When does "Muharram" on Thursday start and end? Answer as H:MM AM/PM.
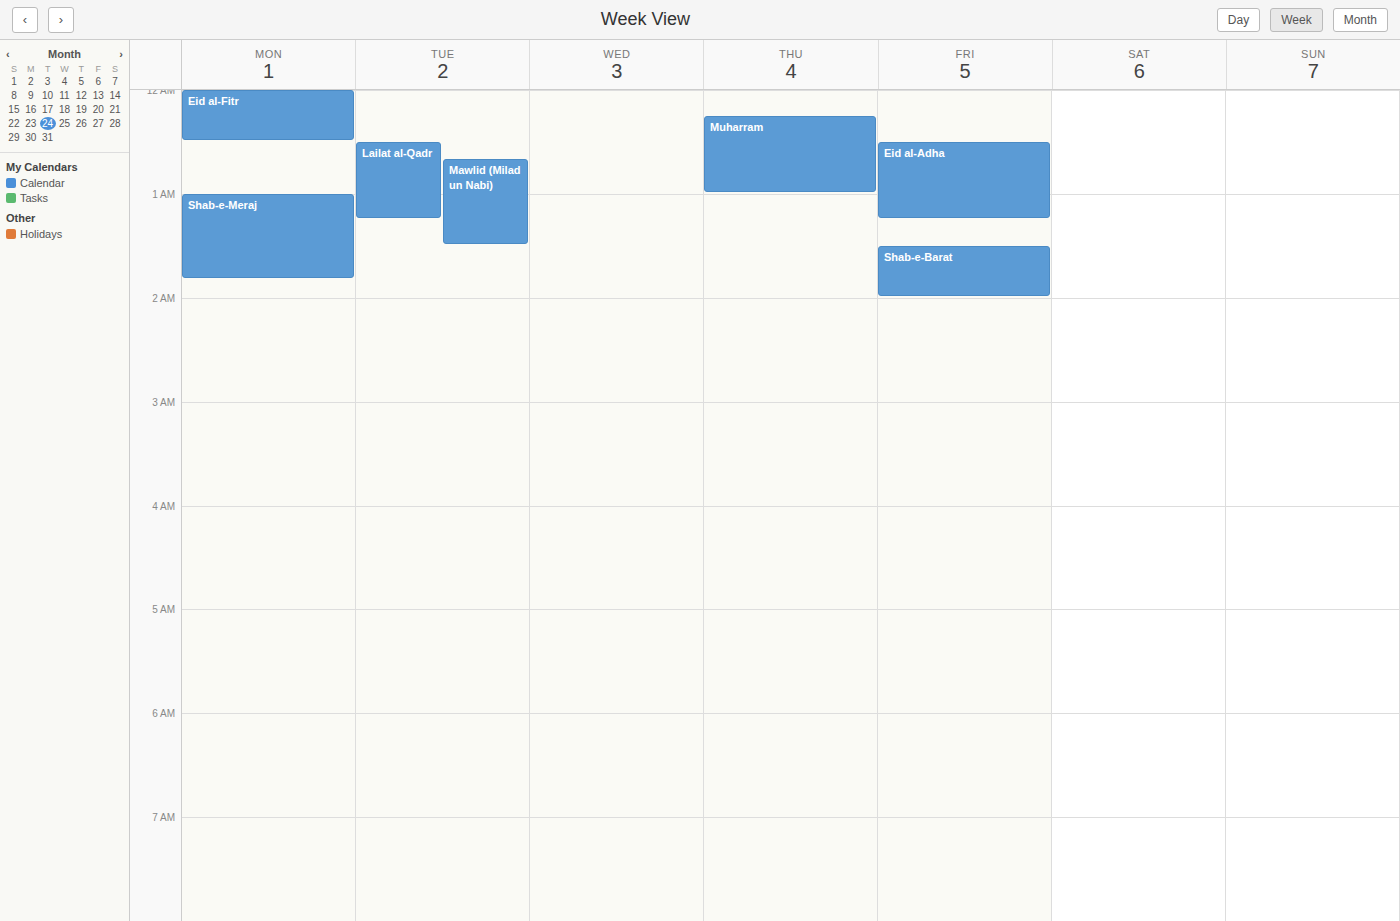
12:15 AM to 1:00 AM